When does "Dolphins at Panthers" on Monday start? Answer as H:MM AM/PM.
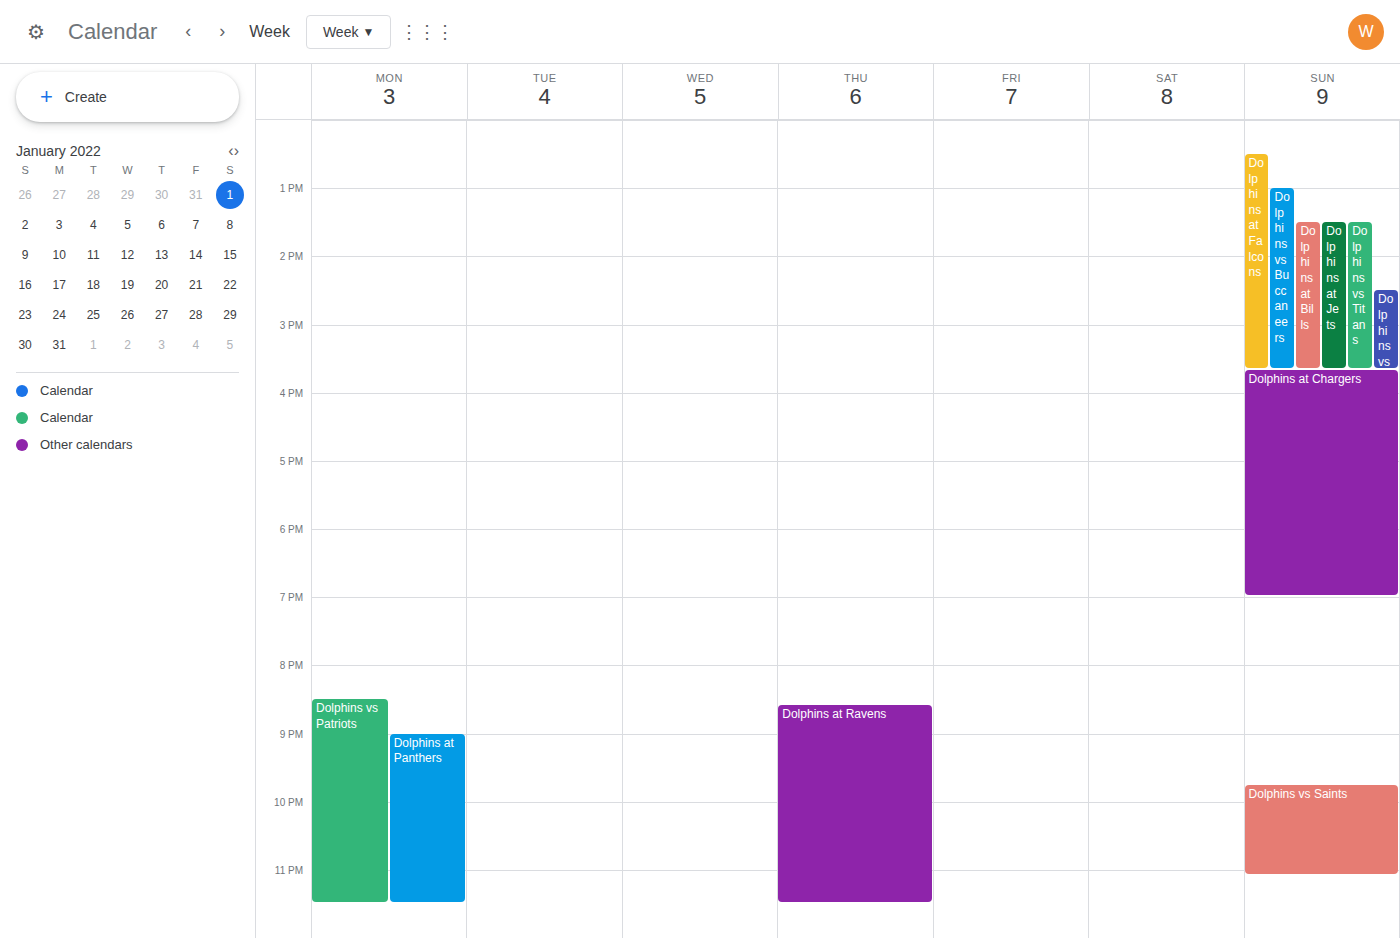
9:00 PM